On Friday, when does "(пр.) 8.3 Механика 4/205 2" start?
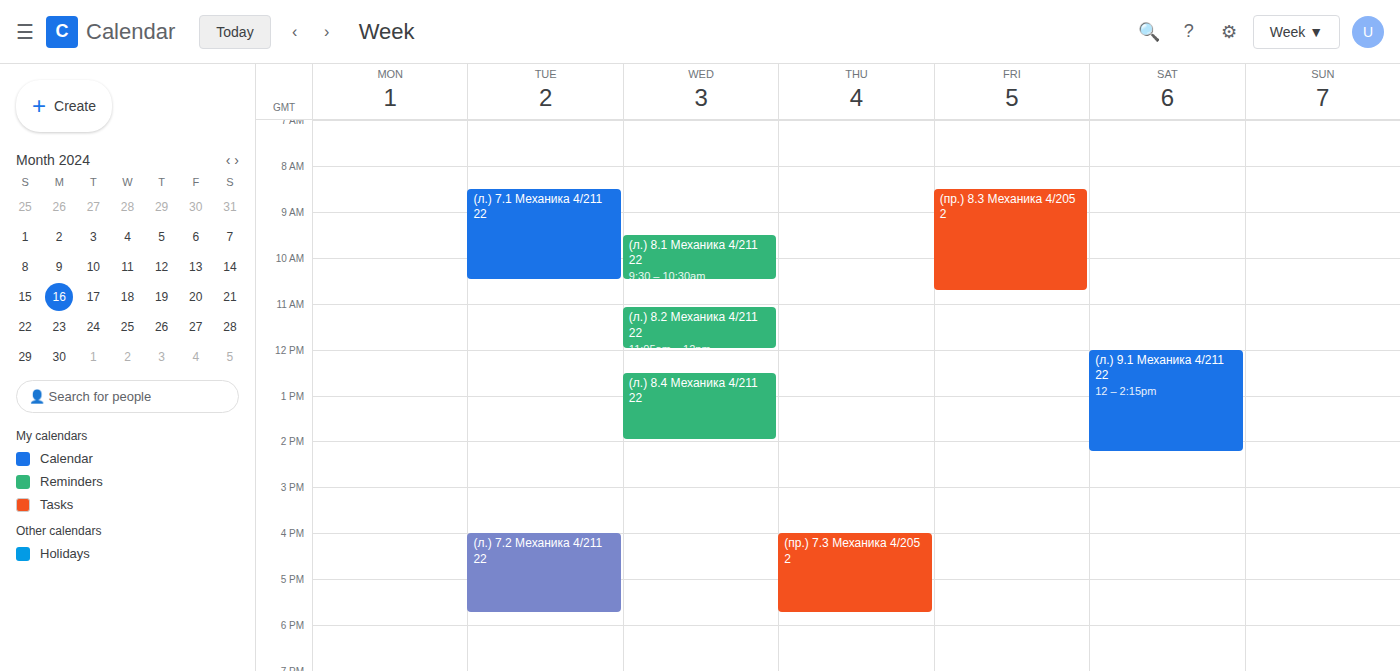
8:30 AM